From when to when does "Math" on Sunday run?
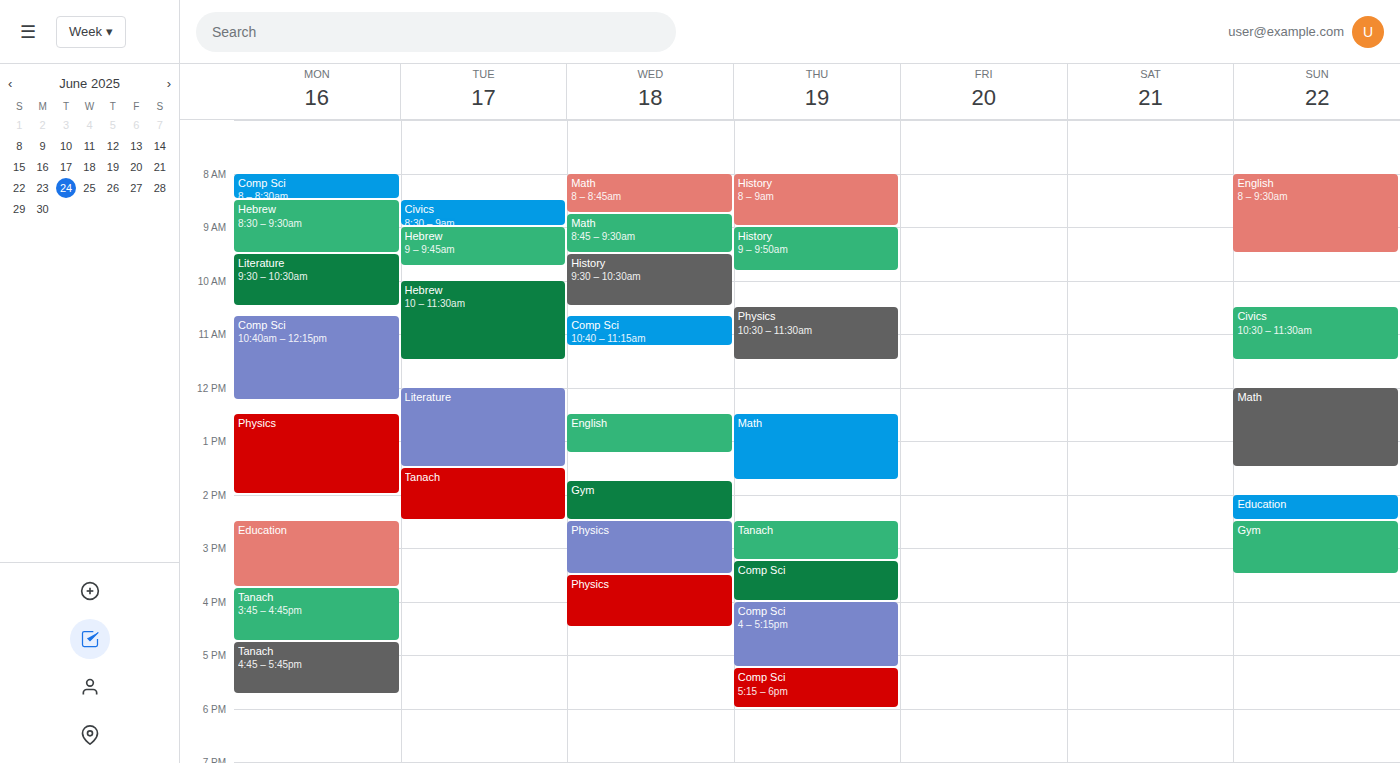
12:00 PM to 1:30 PM